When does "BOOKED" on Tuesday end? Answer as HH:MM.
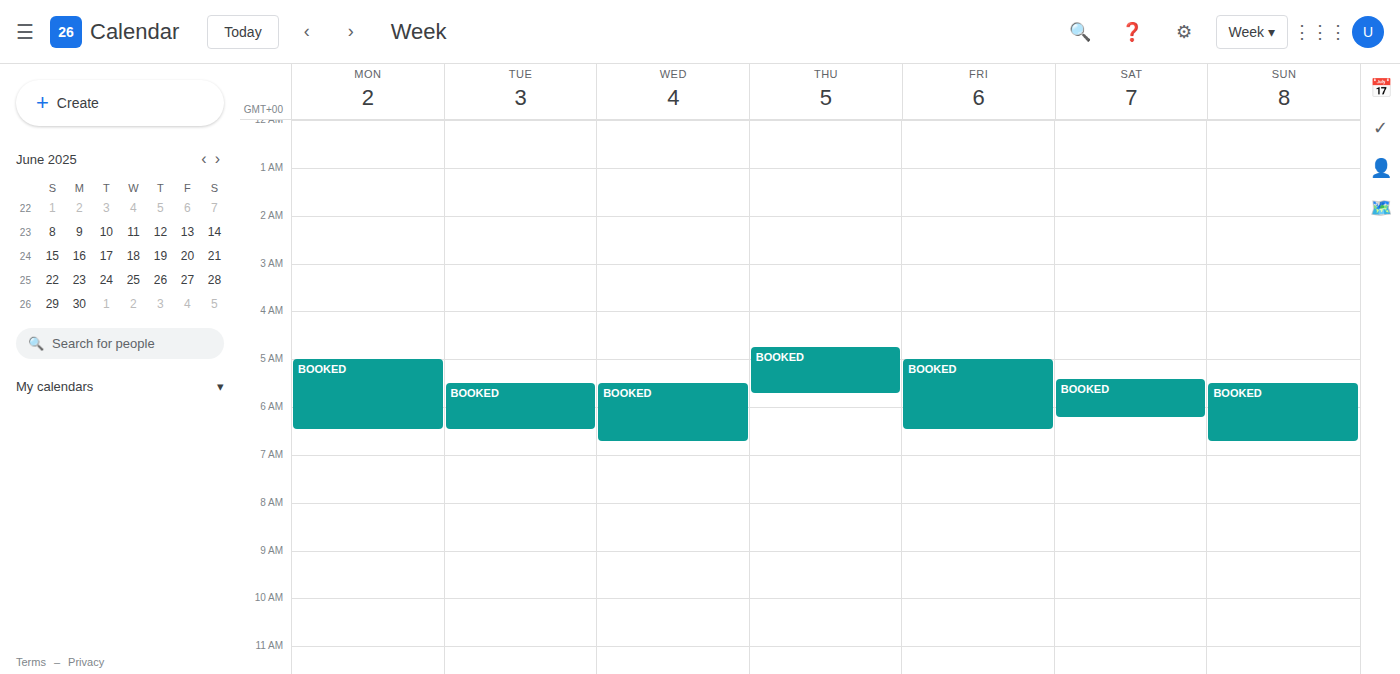
06:30